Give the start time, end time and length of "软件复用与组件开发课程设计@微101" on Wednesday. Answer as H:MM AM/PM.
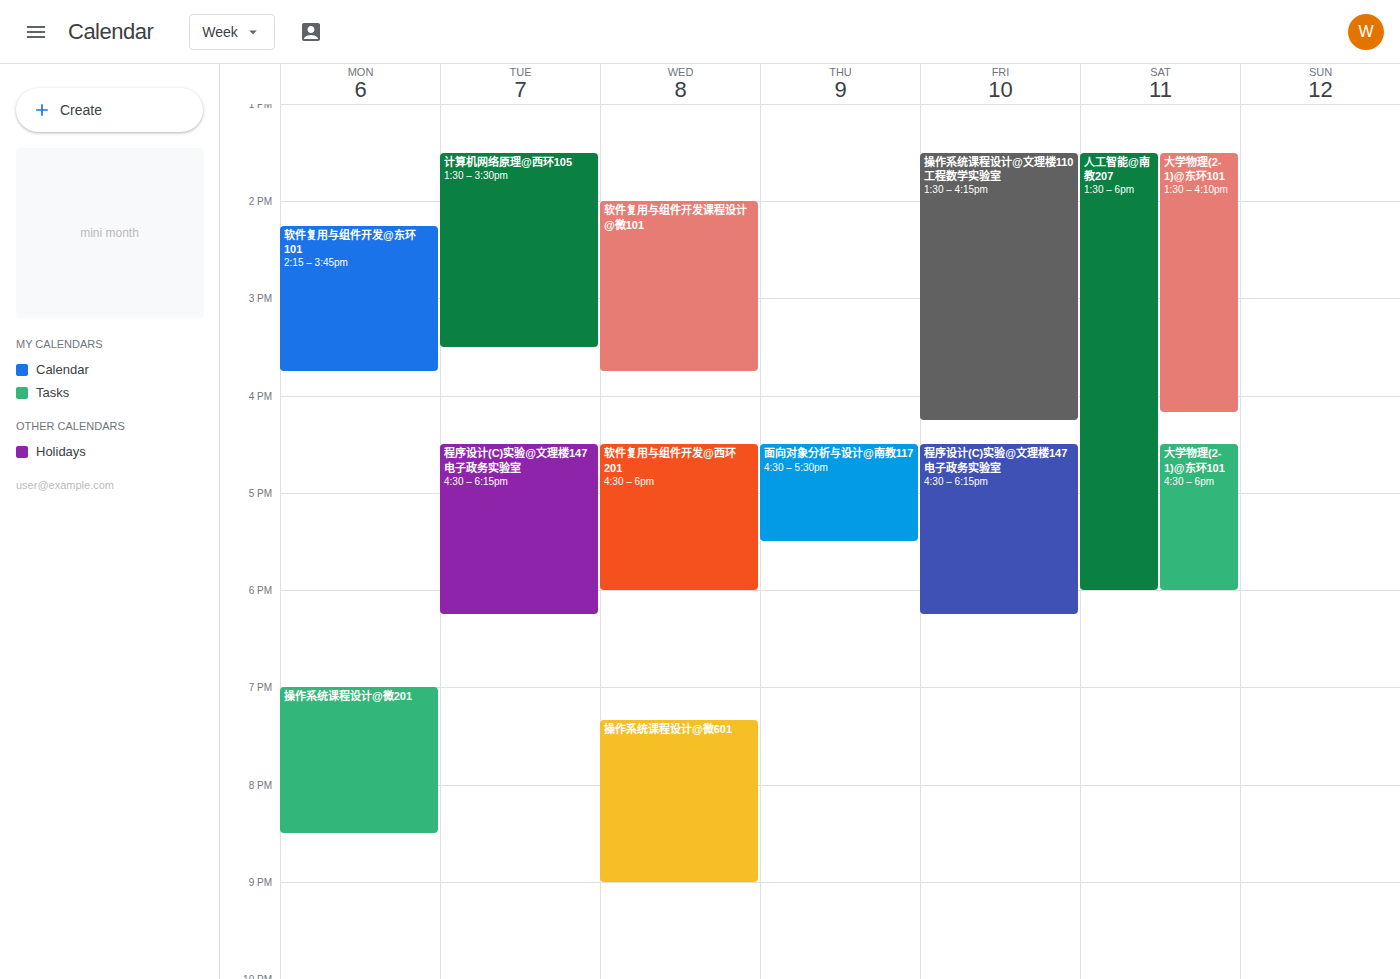
2:00 PM to 3:45 PM, 1 hour 45 minutes